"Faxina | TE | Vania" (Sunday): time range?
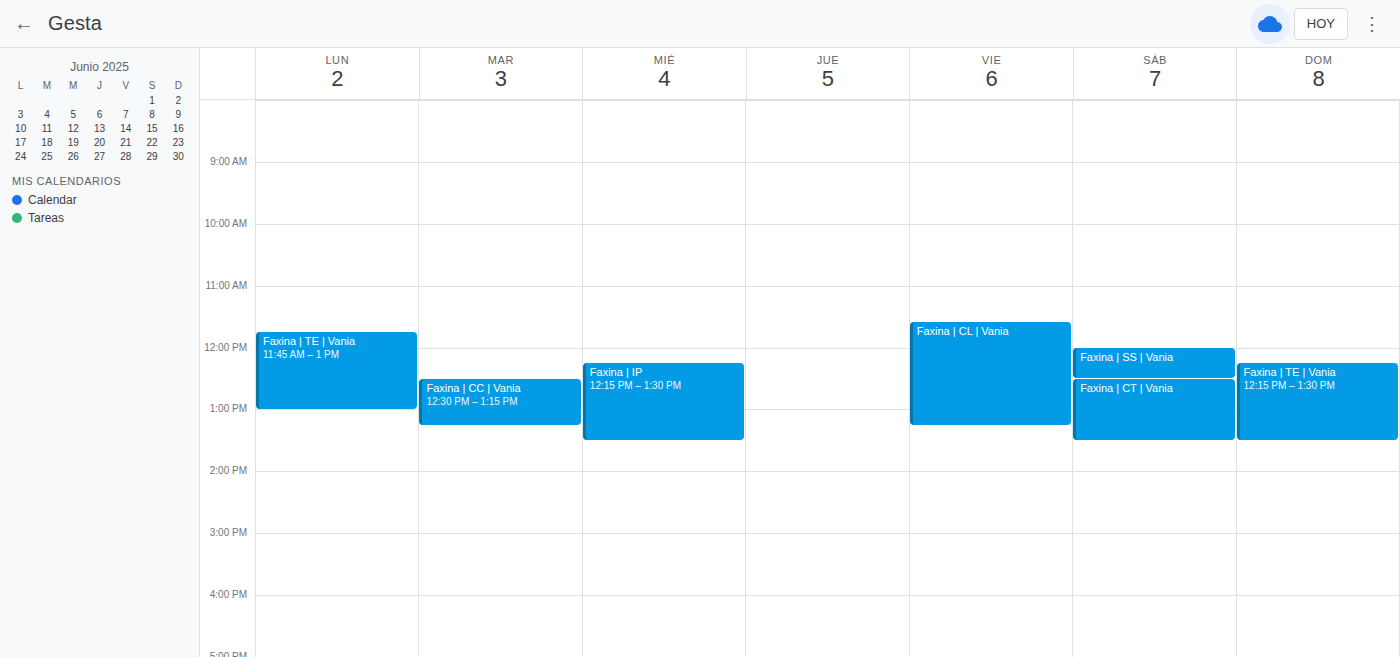
12:15 PM to 1:30 PM